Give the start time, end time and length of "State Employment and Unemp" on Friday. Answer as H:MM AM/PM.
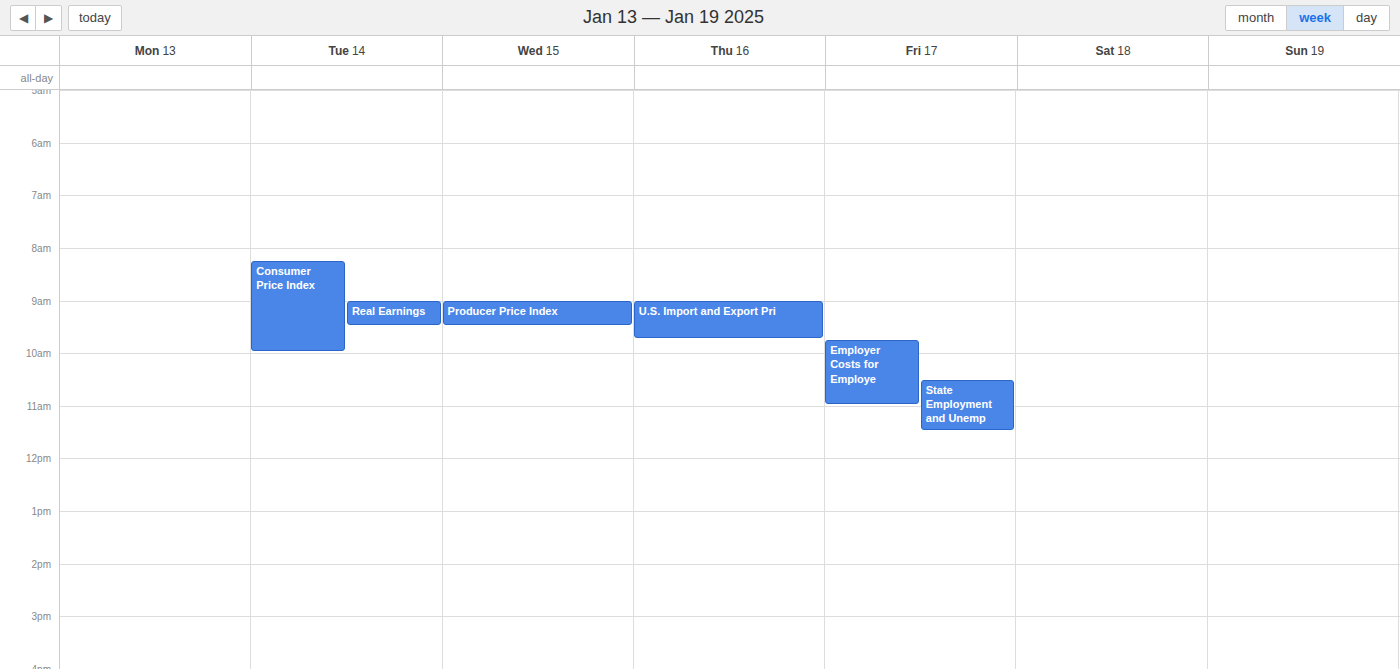
10:30 AM to 11:30 AM, 1 hour